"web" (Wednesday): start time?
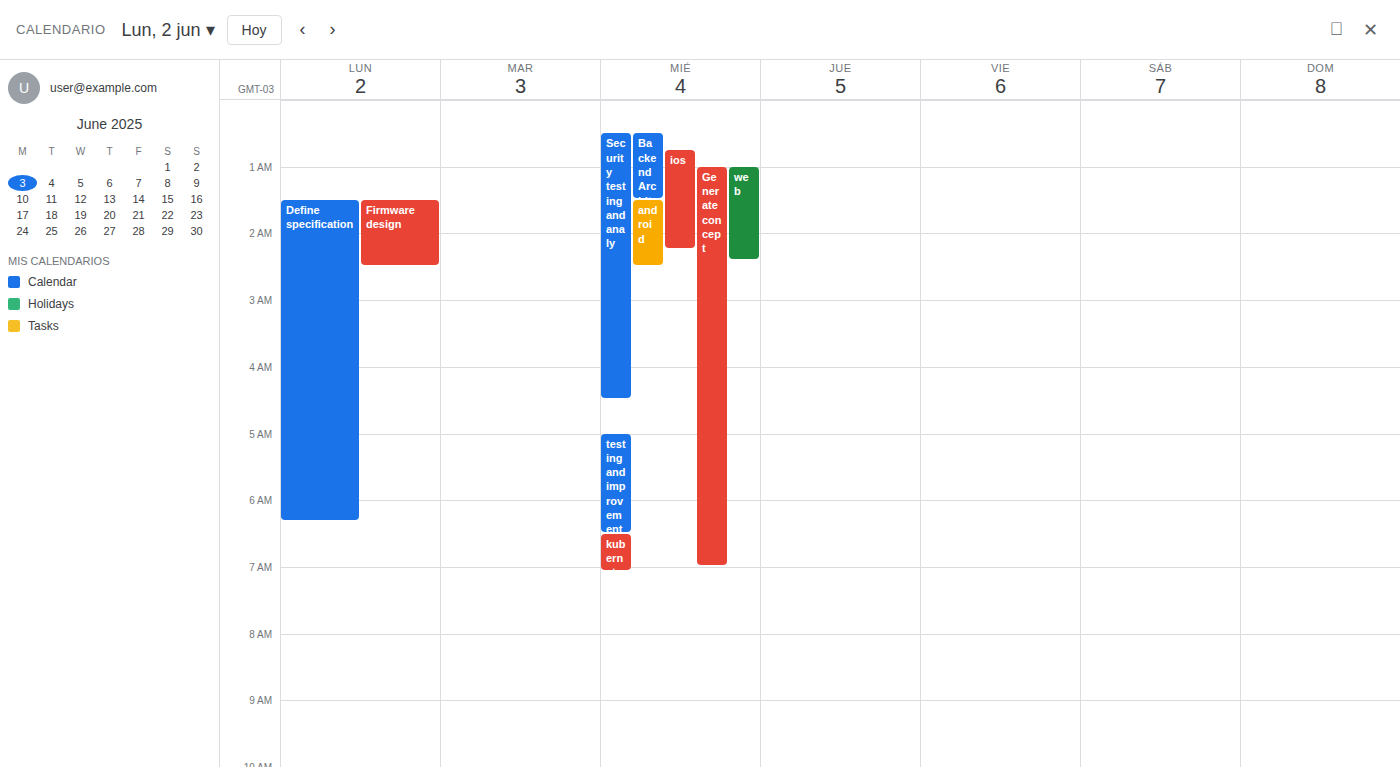
1:00 AM